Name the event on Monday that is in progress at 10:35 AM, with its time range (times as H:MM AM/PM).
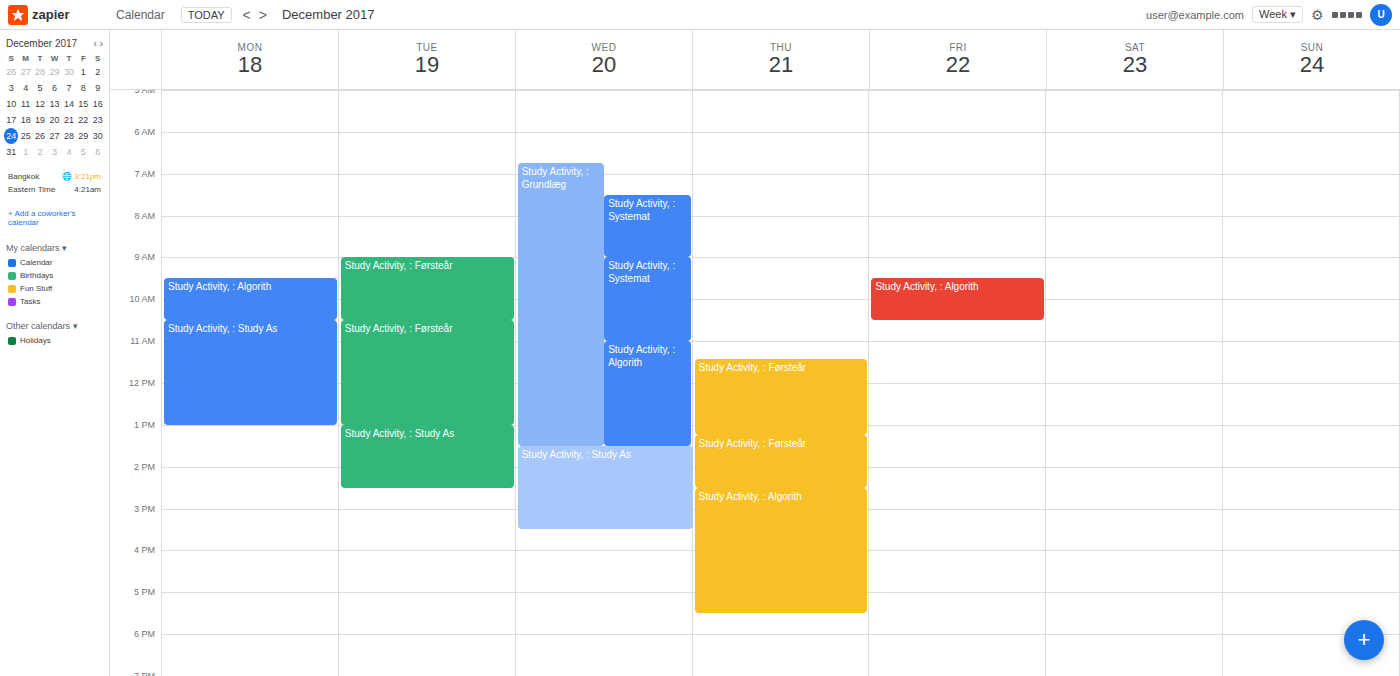
"Study Activity, : Study As", 10:30 AM to 1:00 PM